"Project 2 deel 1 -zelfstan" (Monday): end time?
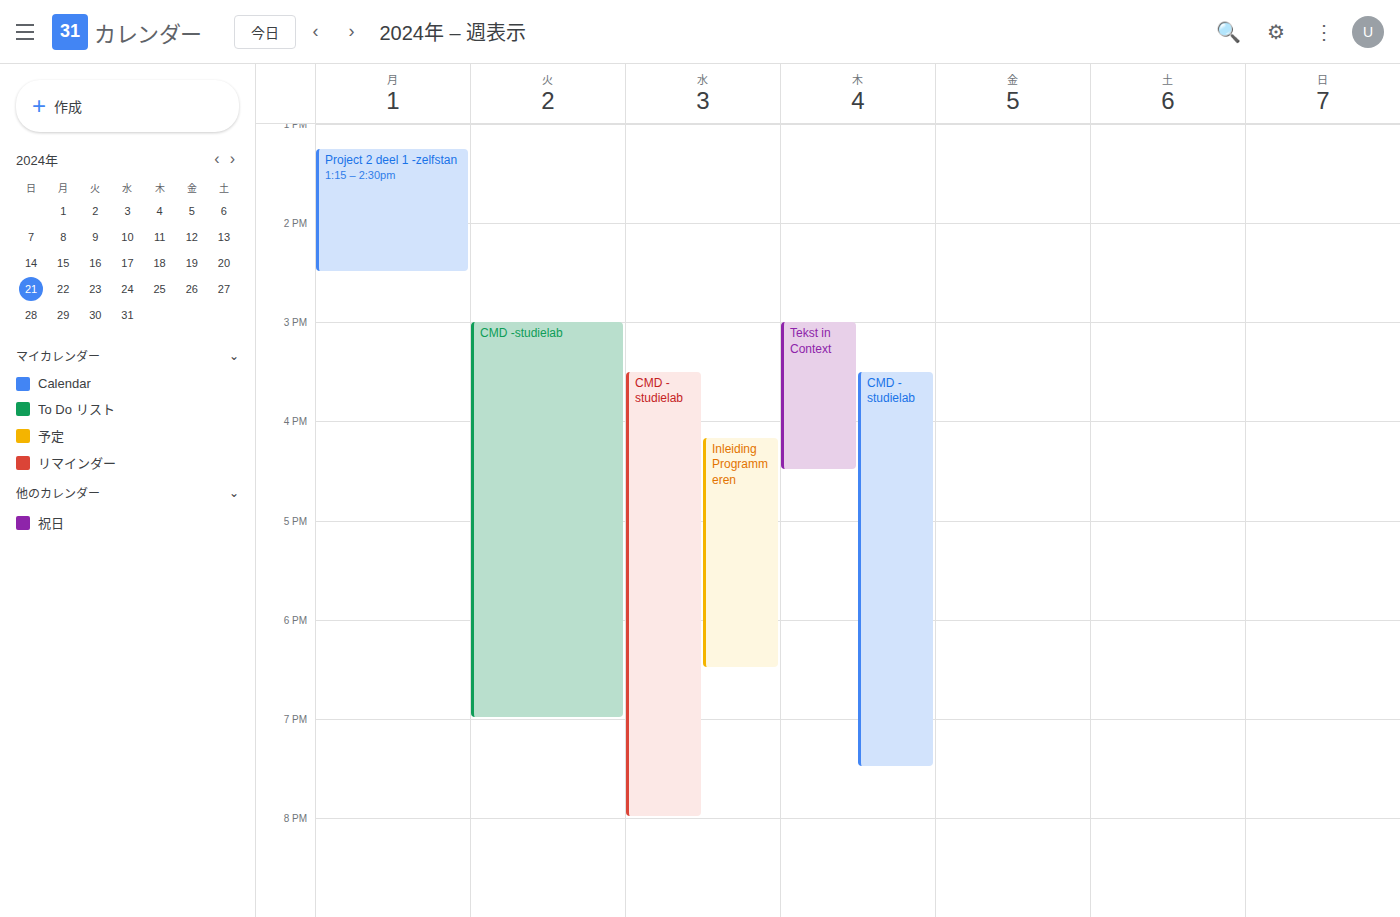
2:30 PM